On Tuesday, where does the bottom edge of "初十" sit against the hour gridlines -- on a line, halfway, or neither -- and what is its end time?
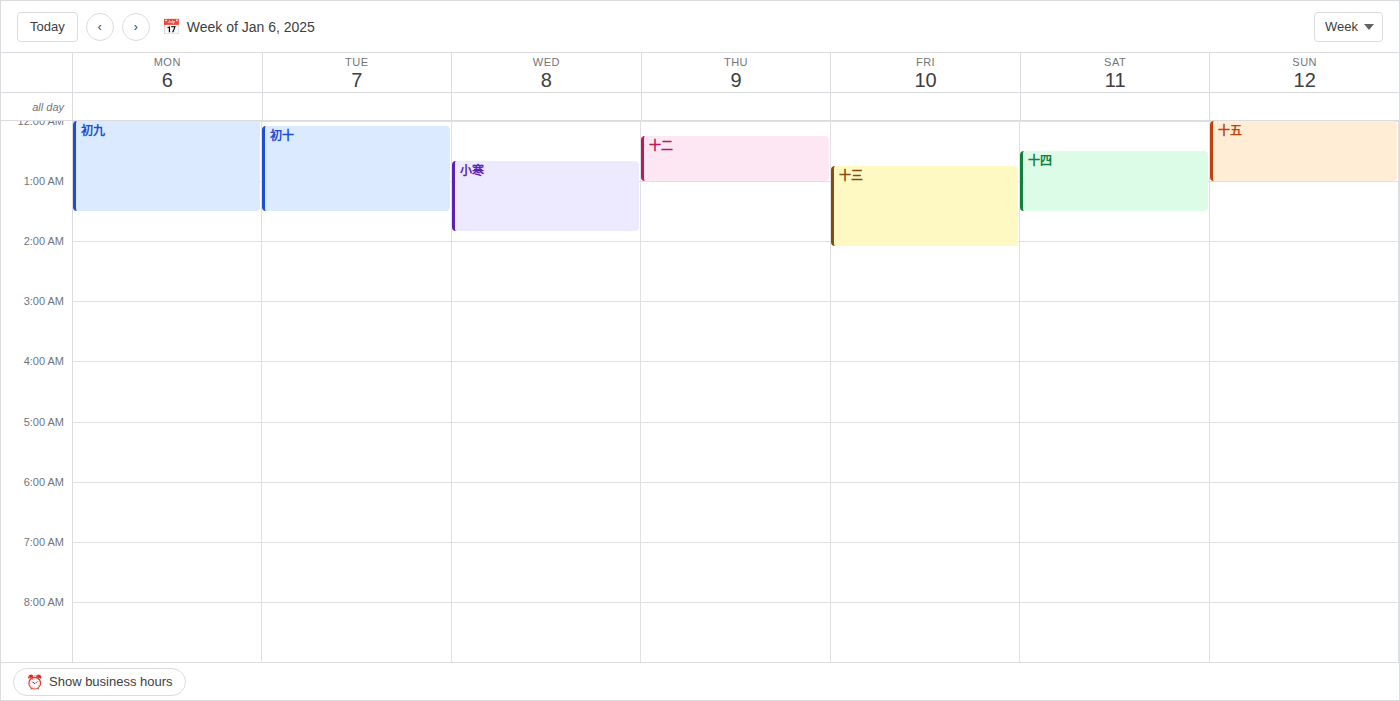
1:30 AM -- halfway between the 1 AM and 2 AM lines.